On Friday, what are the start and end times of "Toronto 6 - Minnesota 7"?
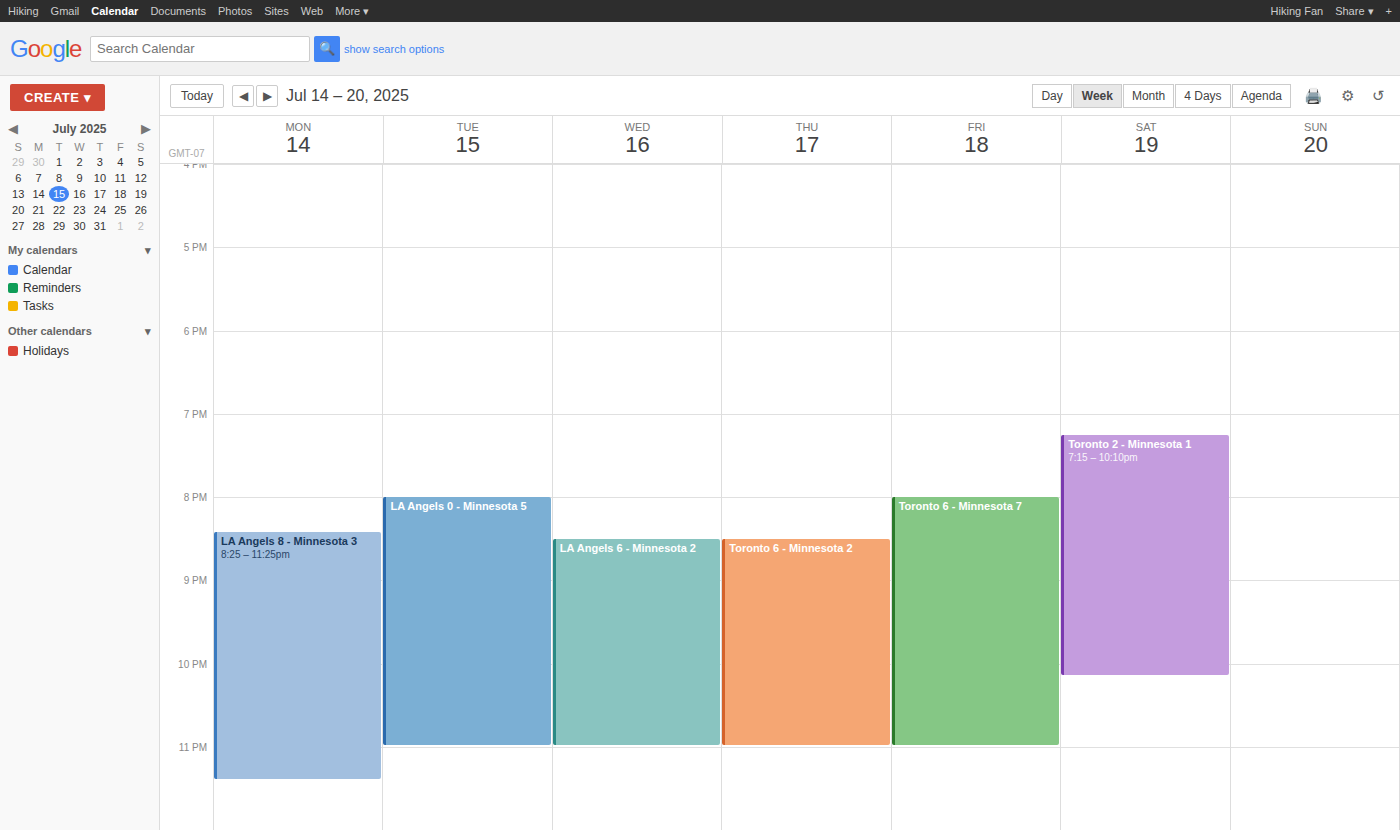
8:00 PM to 11:00 PM